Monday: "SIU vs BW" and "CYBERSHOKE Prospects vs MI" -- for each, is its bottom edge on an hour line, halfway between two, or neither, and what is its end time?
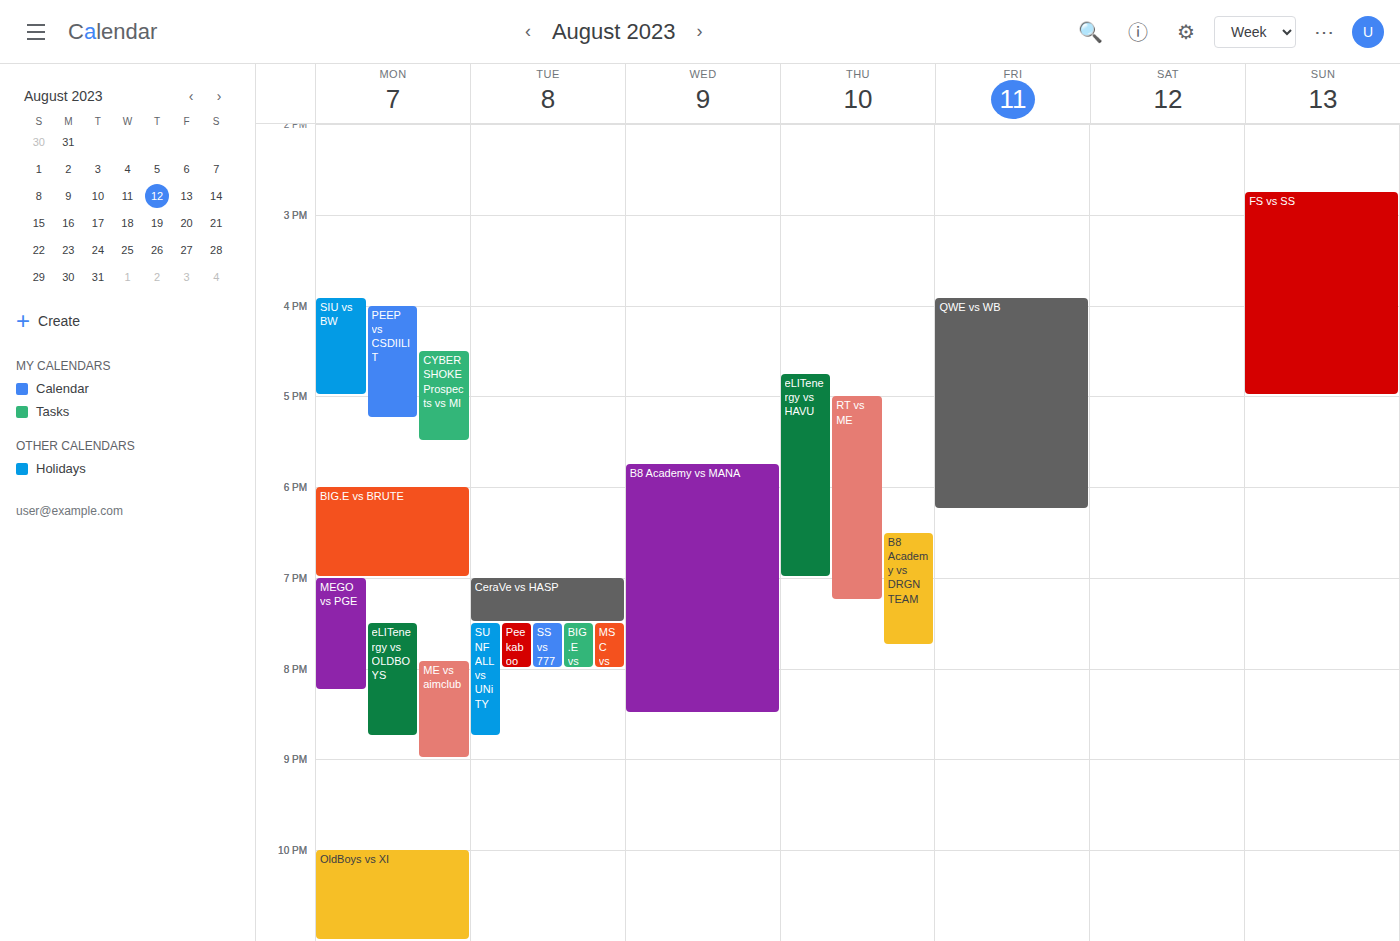
"SIU vs BW": 5:00 PM, exactly on the 5 PM line. "CYBERSHOKE Prospects vs MI": 5:30 PM, halfway between the 5 PM and 6 PM lines.